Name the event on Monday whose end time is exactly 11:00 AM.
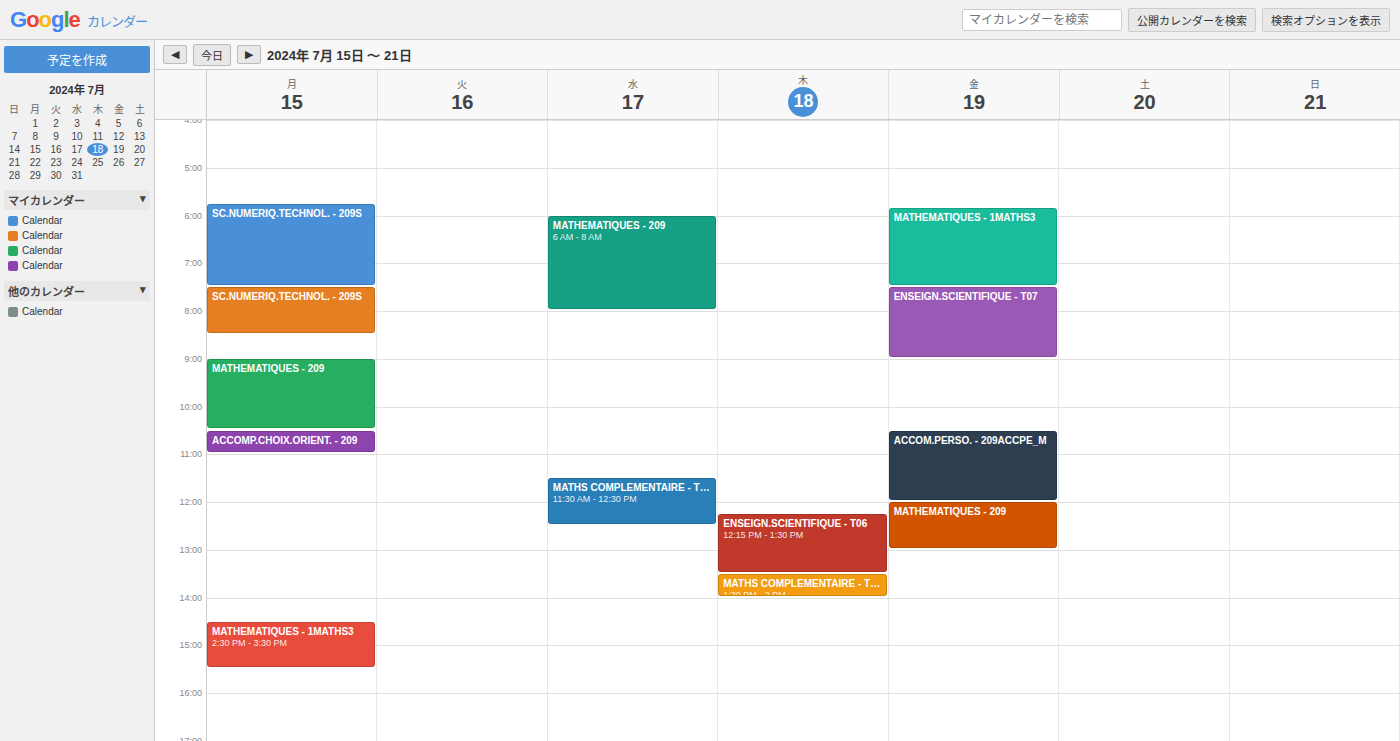
"ACCOMP.CHOIX.ORIENT. - 209"